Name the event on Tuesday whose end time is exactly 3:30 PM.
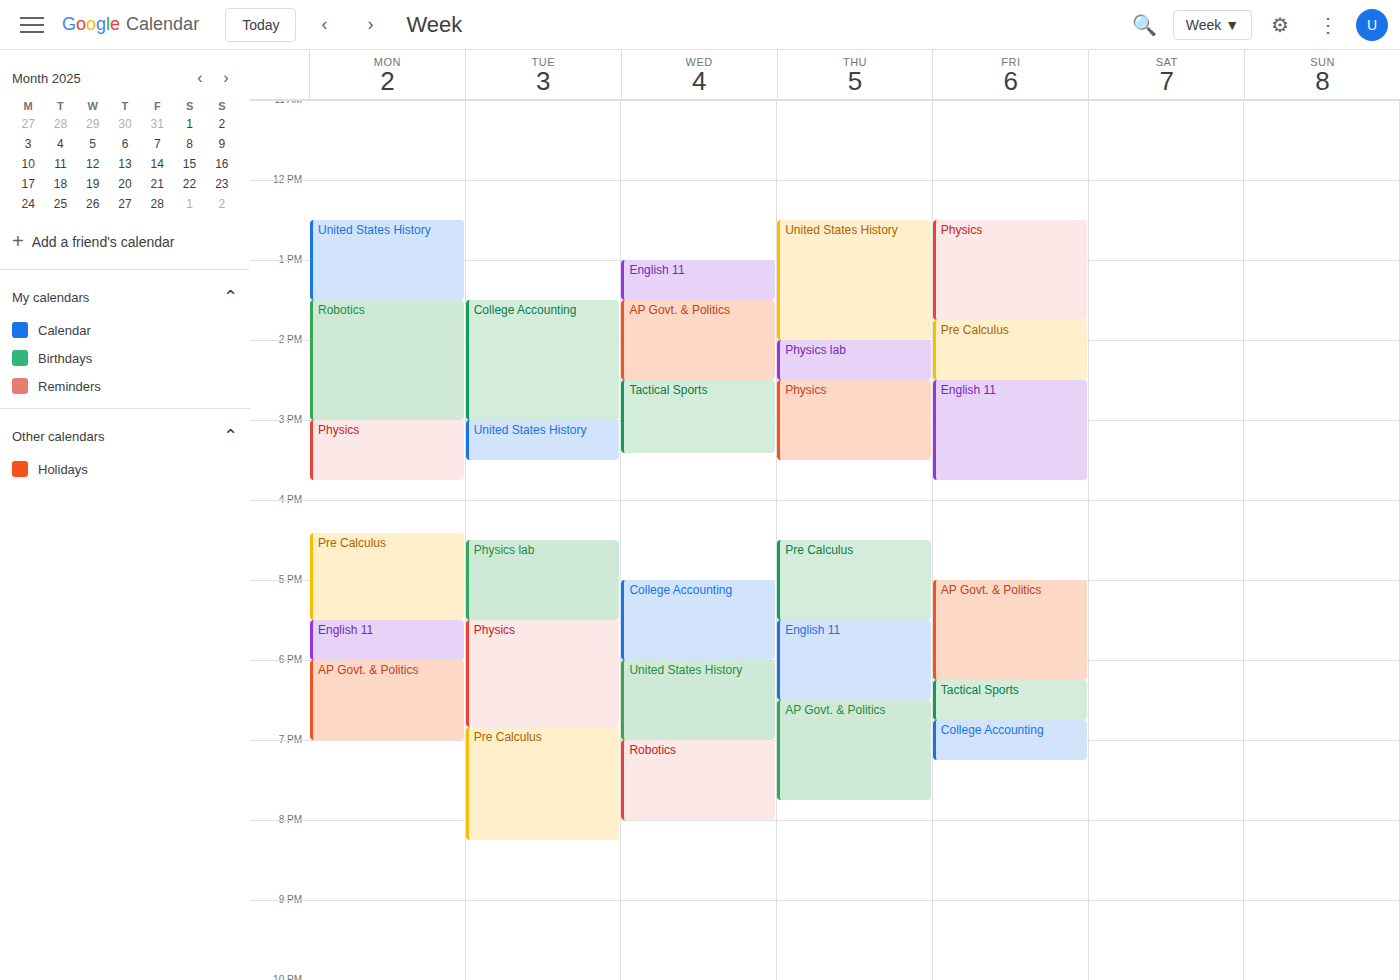
"United States History"